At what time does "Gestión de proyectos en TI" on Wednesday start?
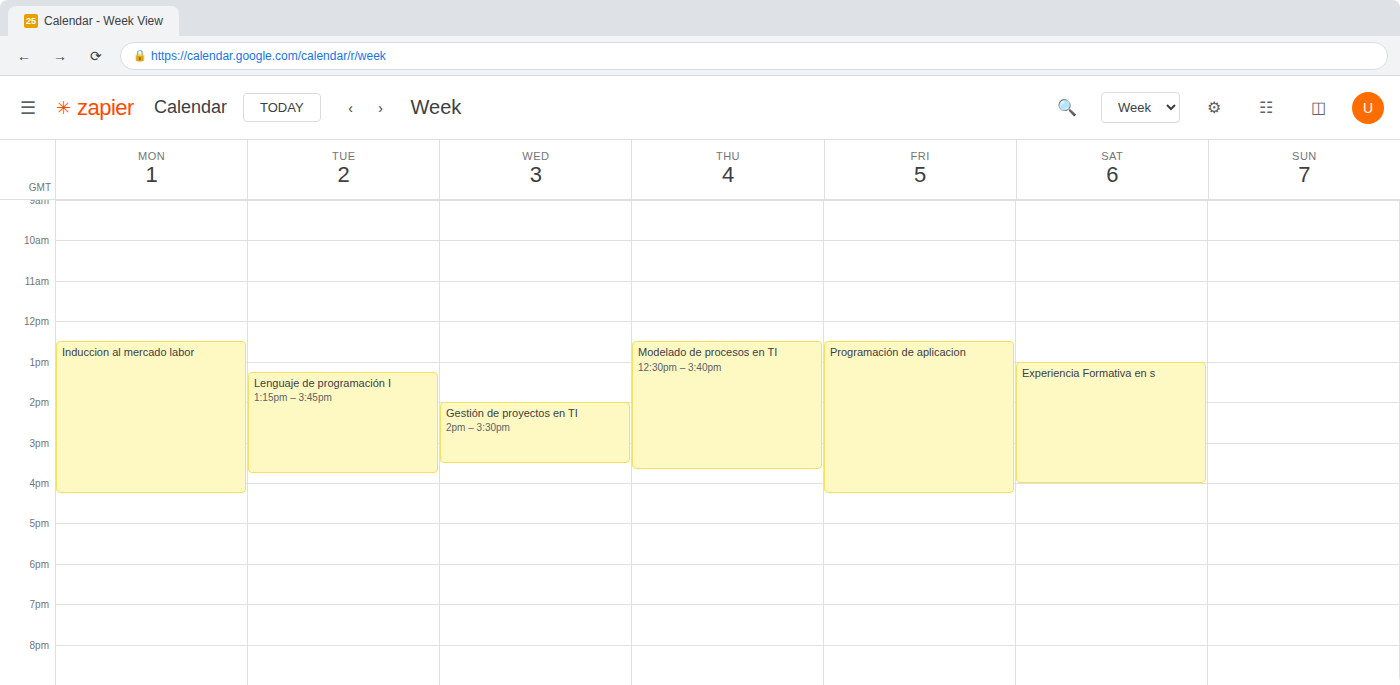
2:00 PM